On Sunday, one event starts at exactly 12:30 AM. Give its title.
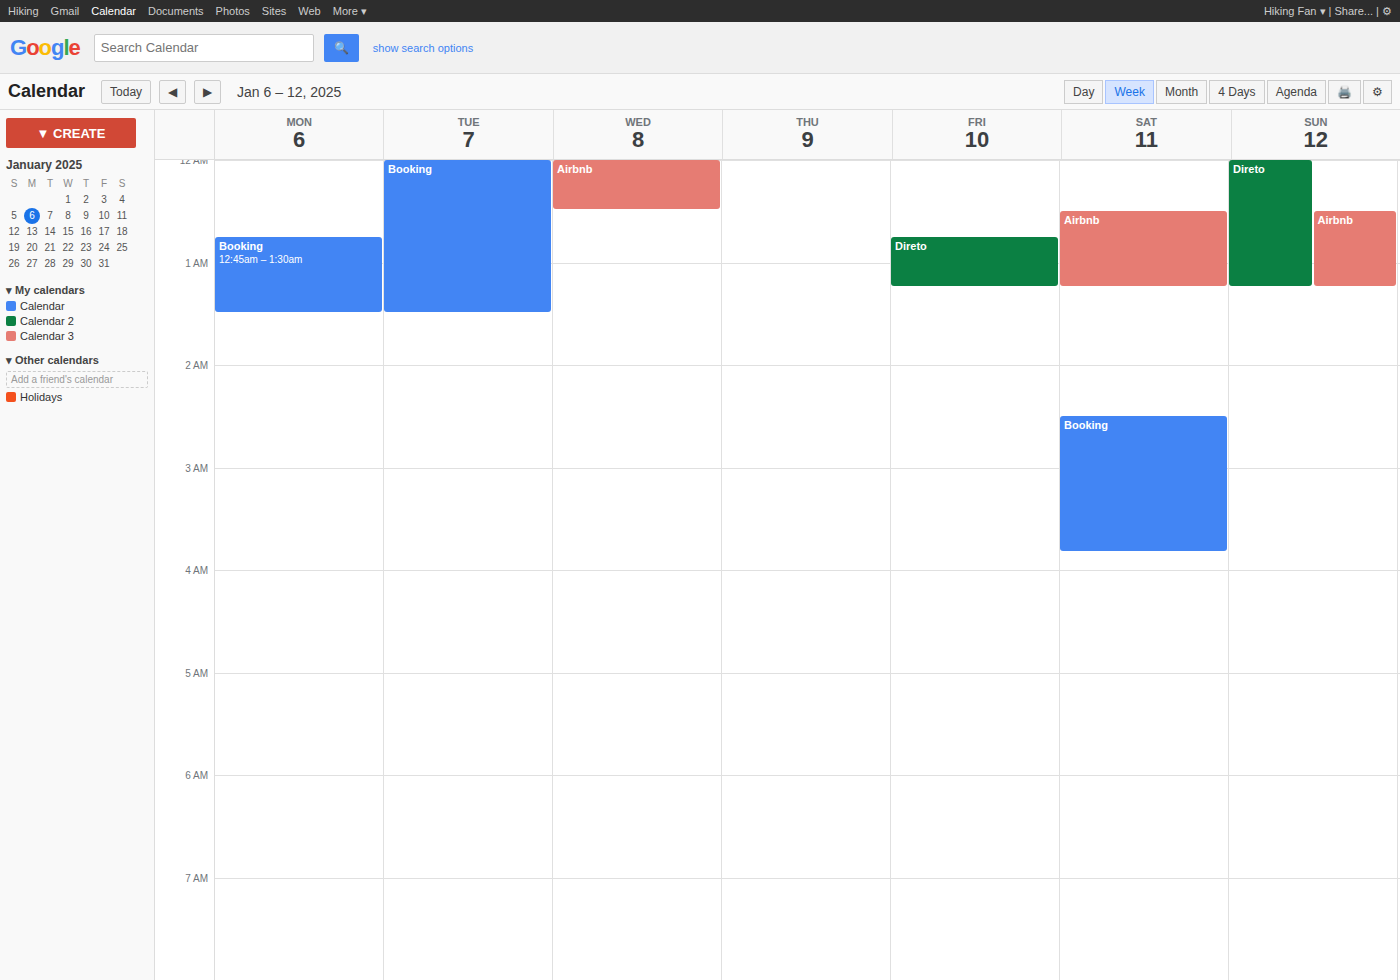
"Airbnb"